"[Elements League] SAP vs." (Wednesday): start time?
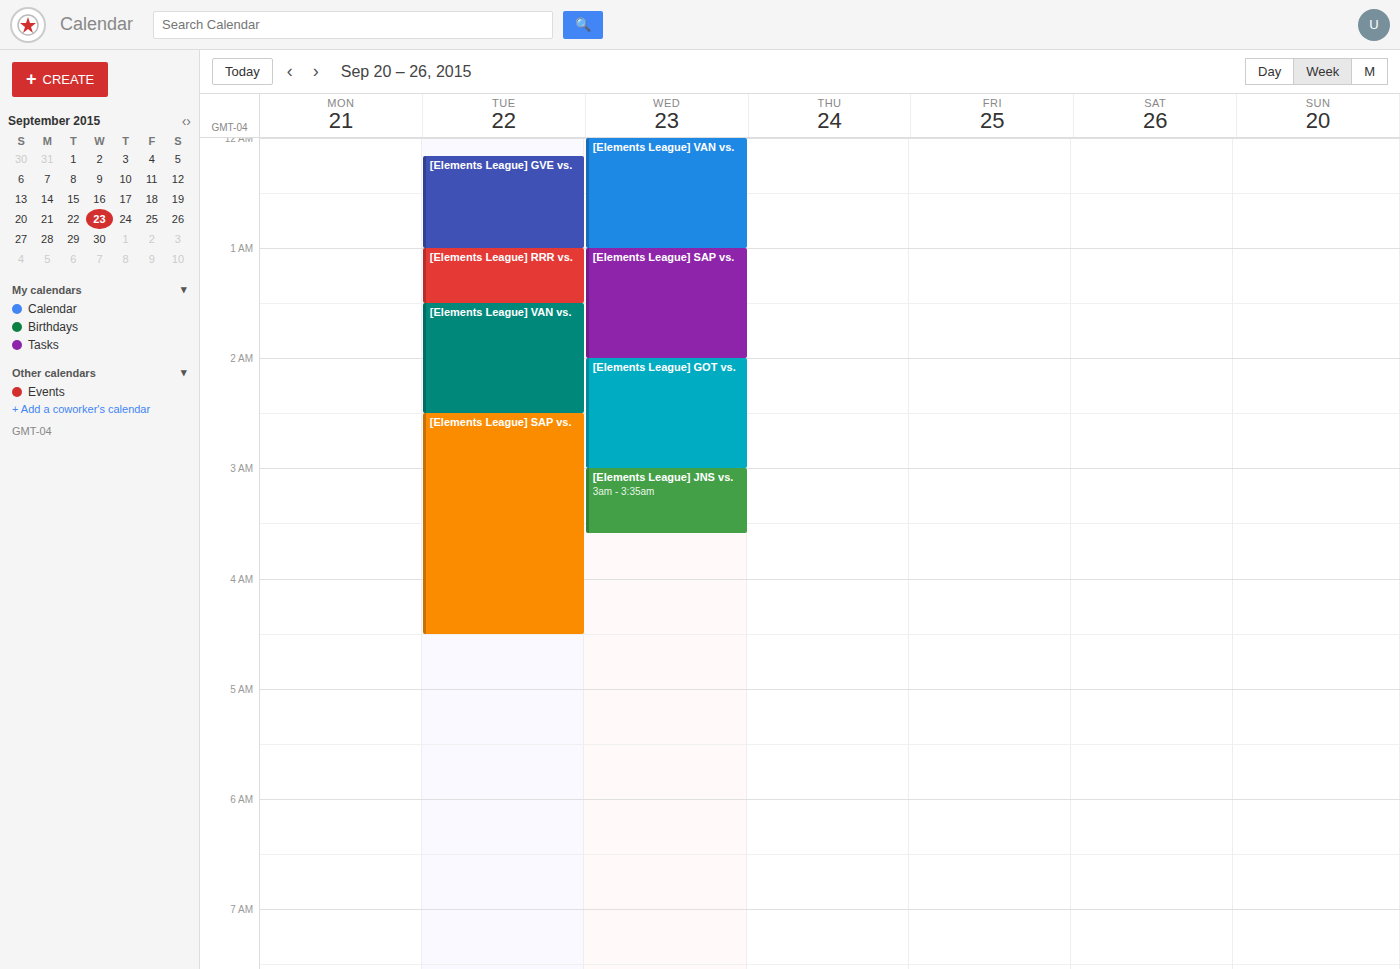
1:00 AM